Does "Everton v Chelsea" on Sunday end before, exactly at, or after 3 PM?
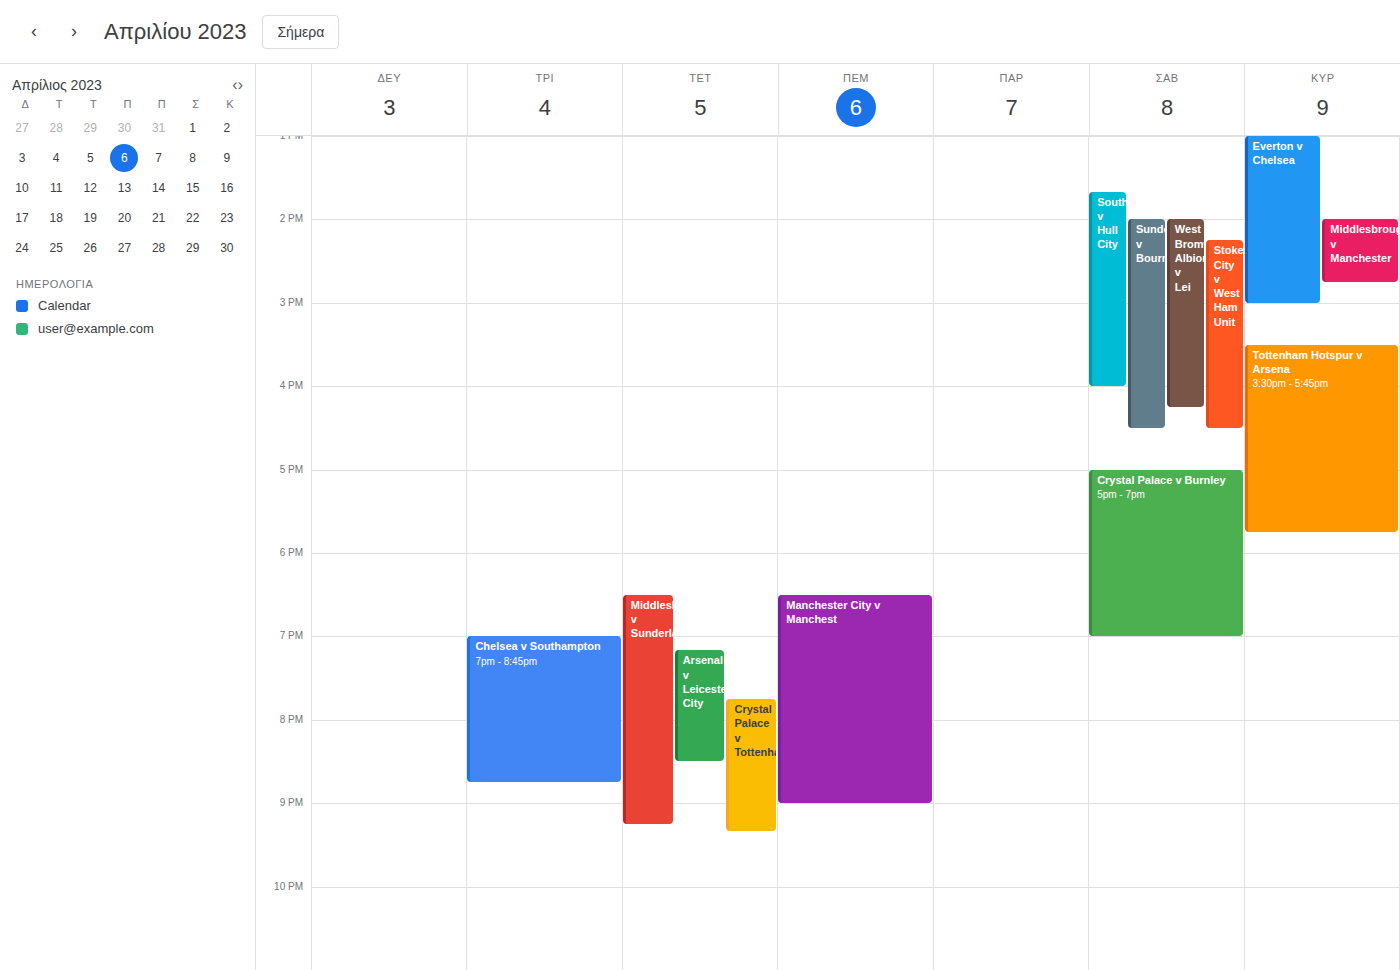
3:00 PM -- exactly at 3 PM, on the 3 PM line.